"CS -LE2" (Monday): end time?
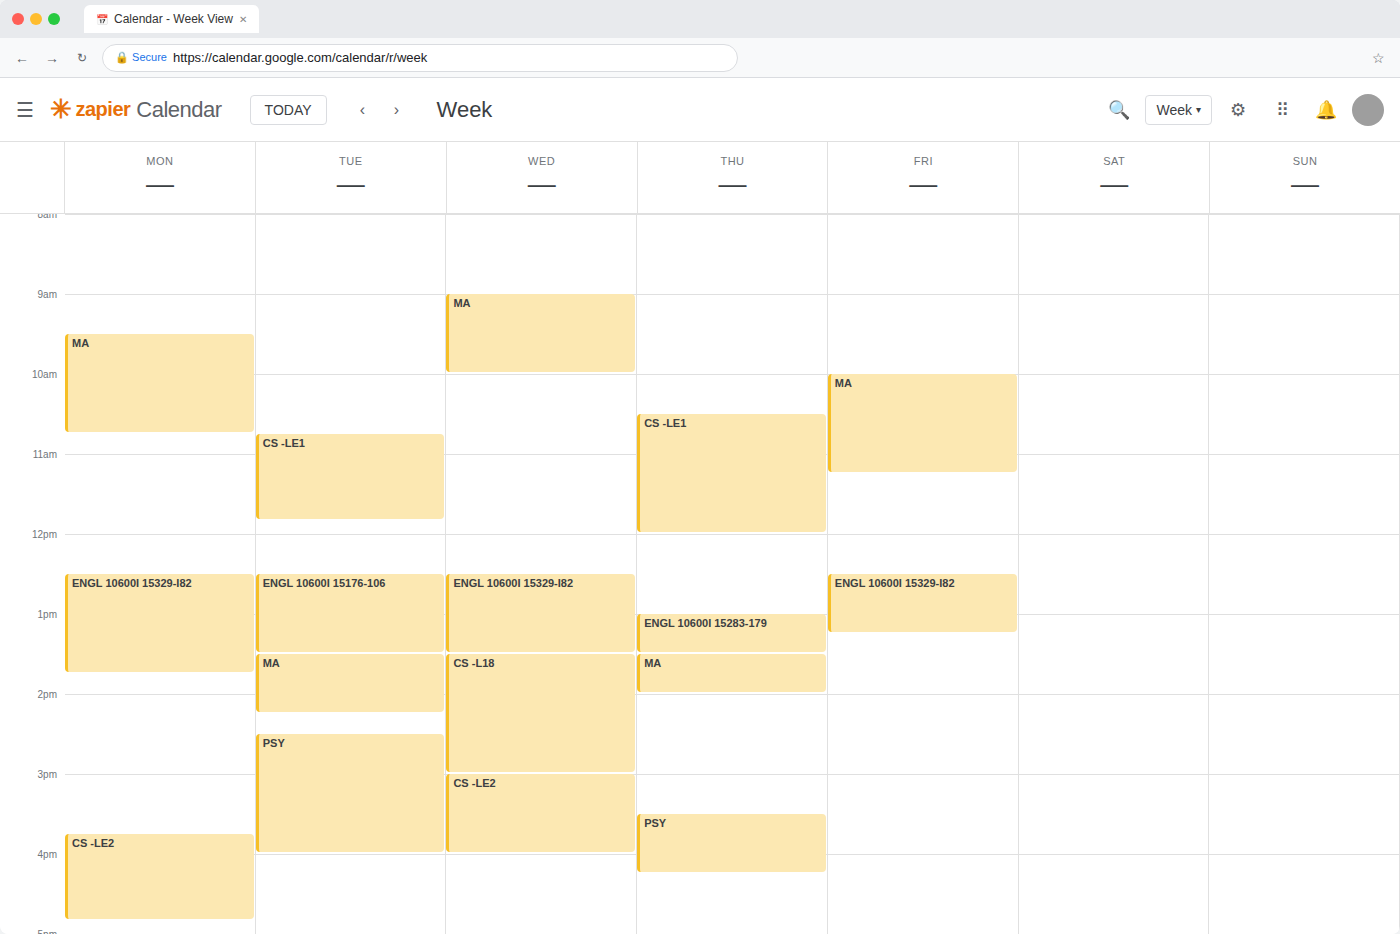
4:50 PM